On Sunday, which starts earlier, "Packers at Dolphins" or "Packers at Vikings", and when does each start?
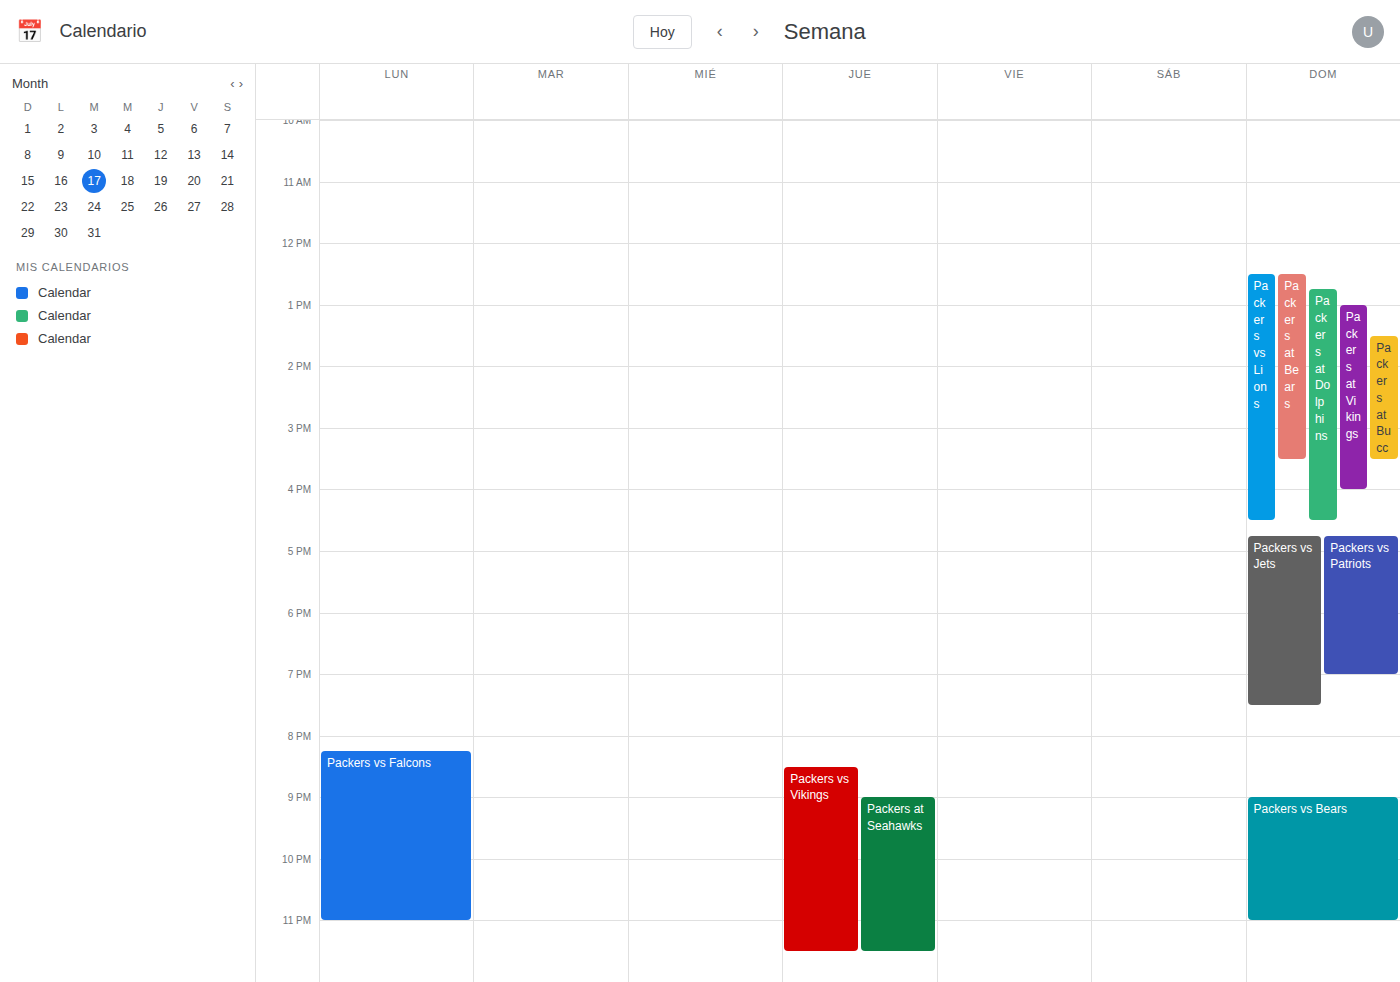
"Packers at Dolphins" 12:45; "Packers at Vikings" 13:00.